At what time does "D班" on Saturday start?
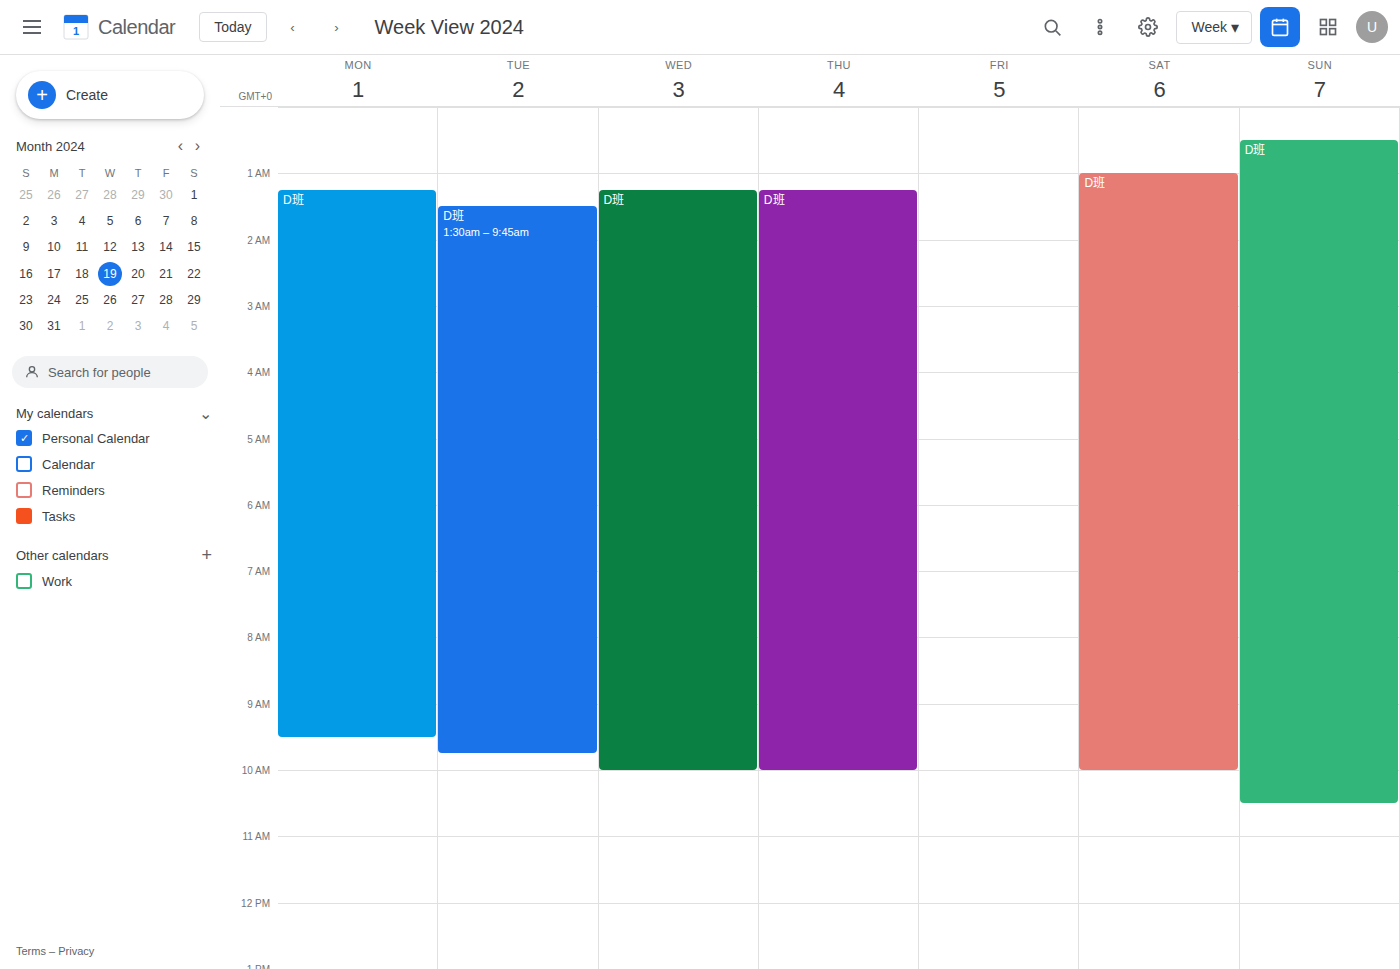
1:00 AM